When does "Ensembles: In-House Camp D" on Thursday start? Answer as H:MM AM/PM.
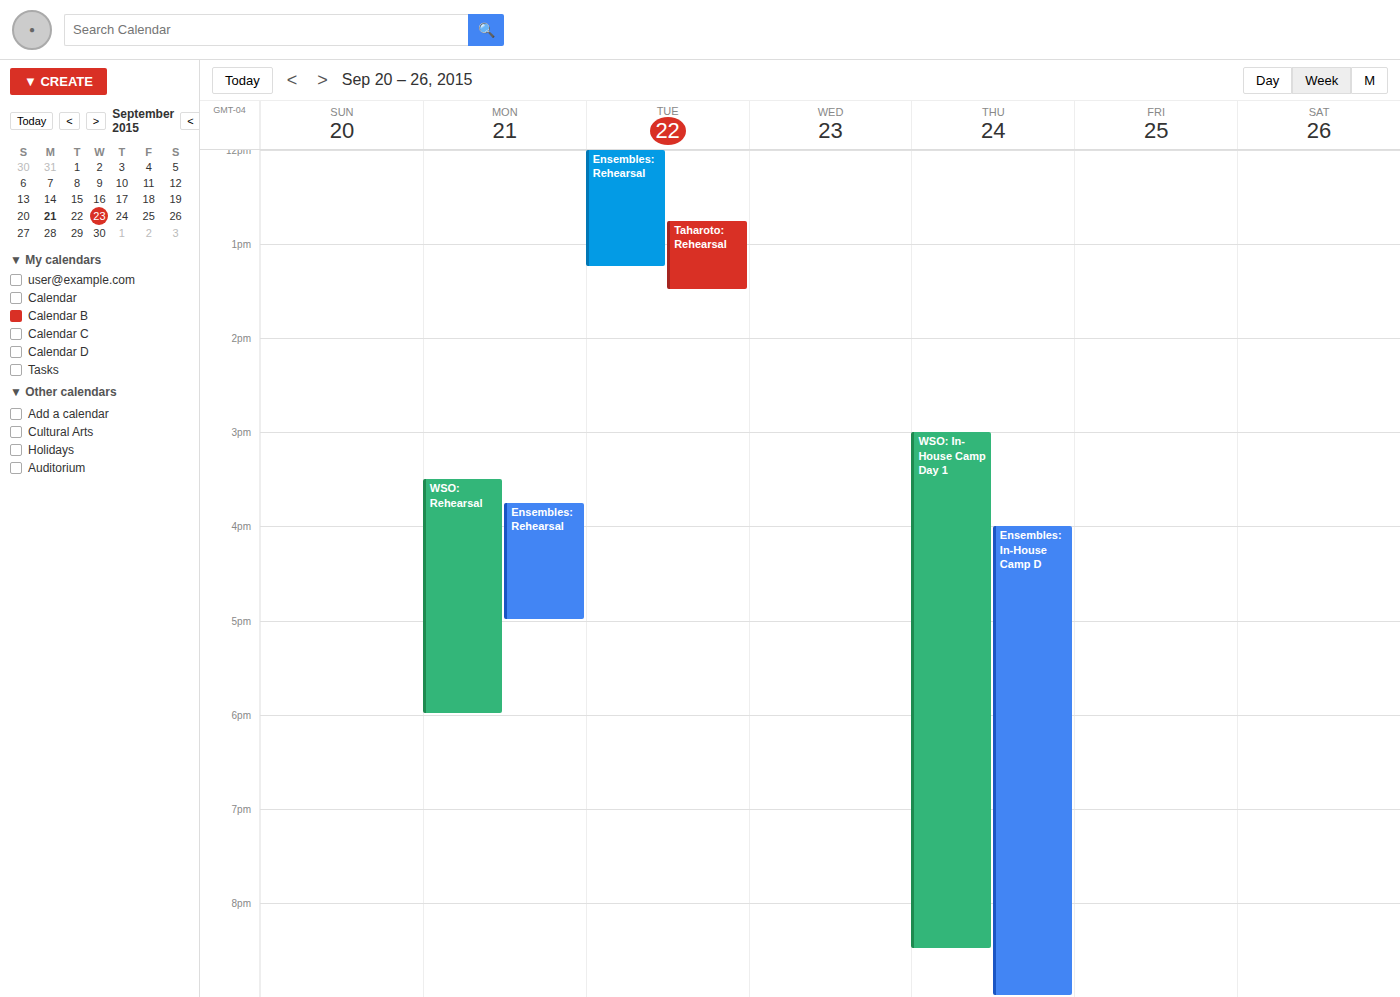
4:00 PM